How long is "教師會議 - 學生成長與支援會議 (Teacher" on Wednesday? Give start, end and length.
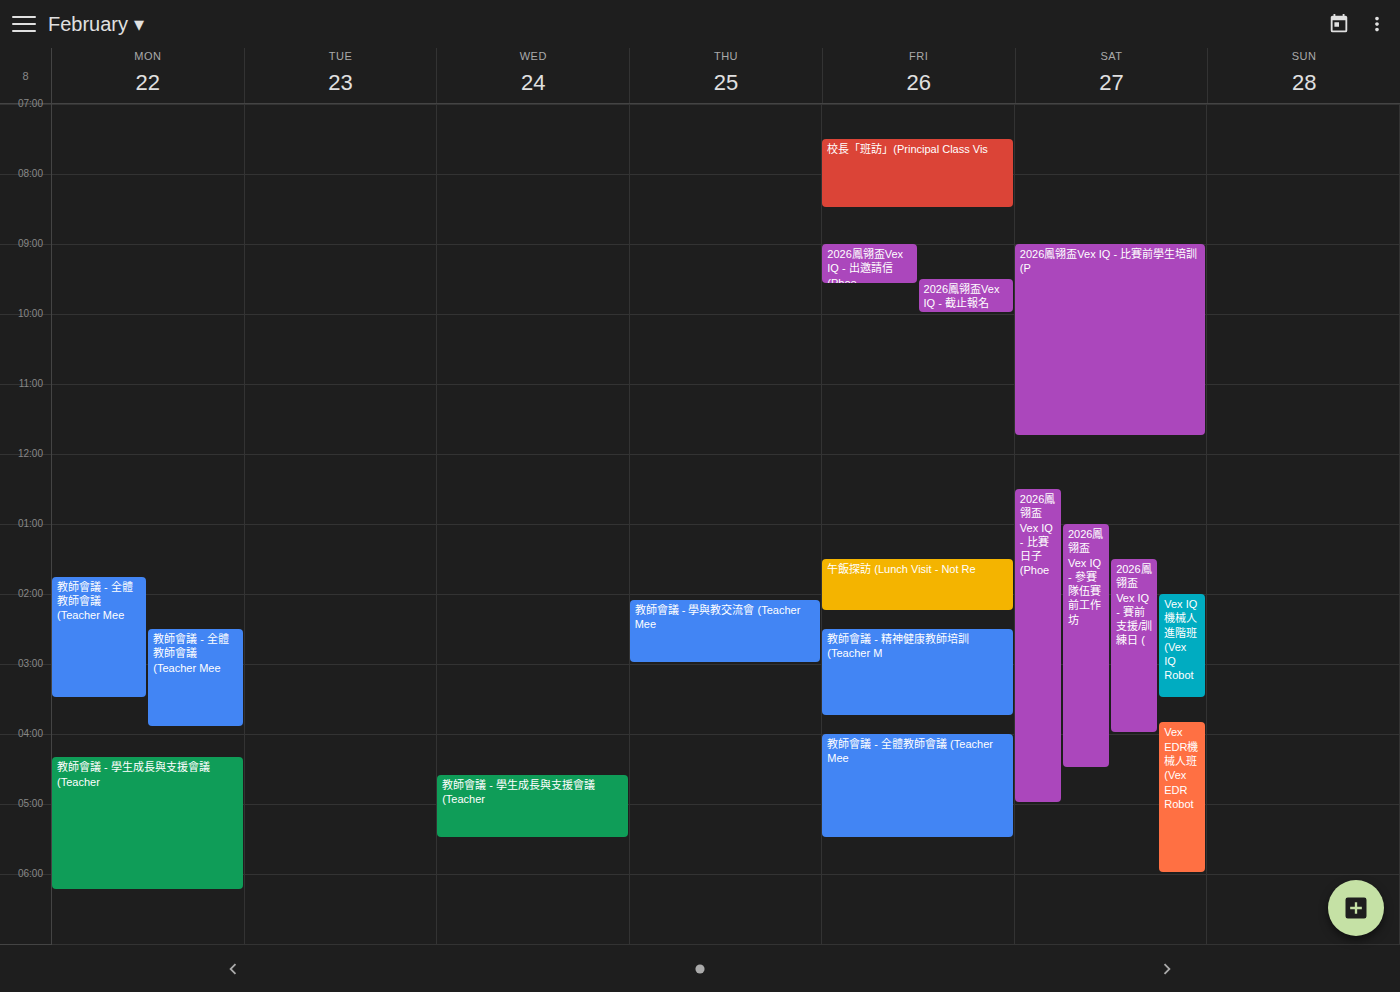
16:35 to 17:30, 55 minutes